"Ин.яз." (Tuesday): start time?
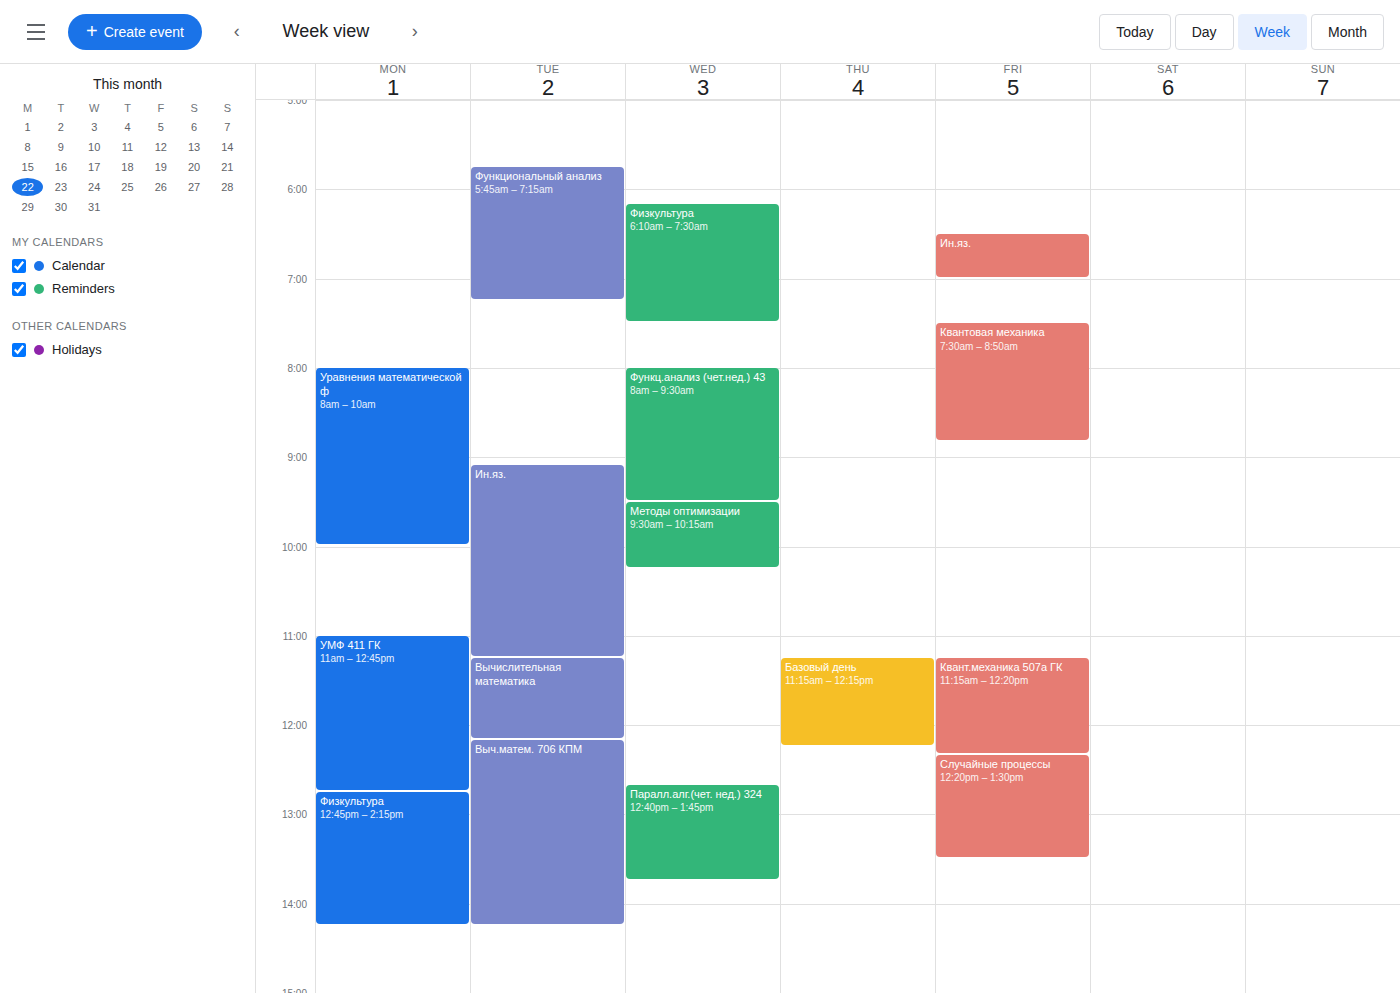
9:05 AM